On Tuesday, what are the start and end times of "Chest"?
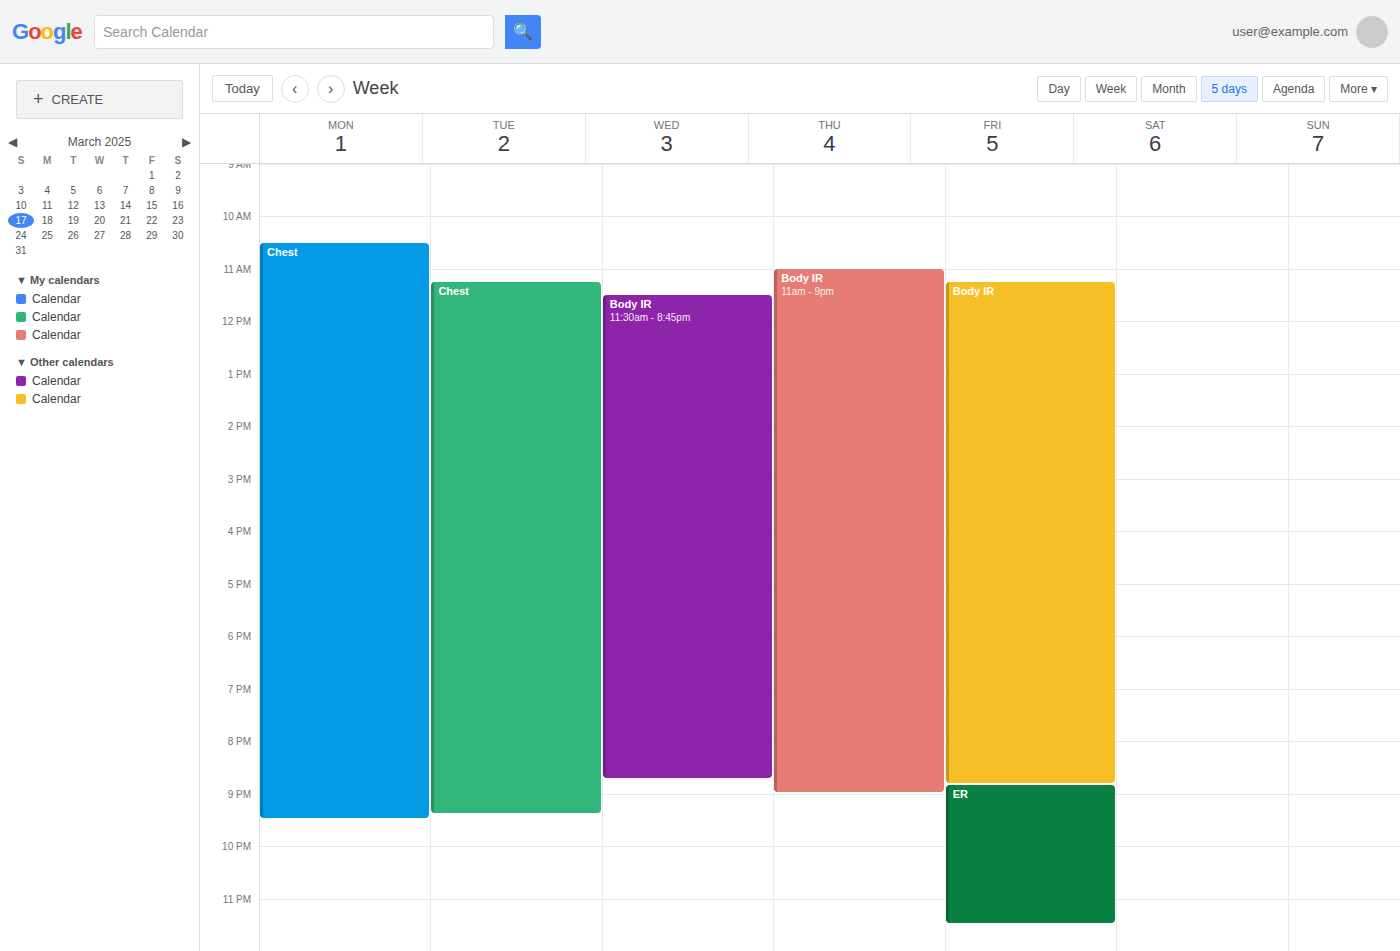
11:15 AM to 9:25 PM